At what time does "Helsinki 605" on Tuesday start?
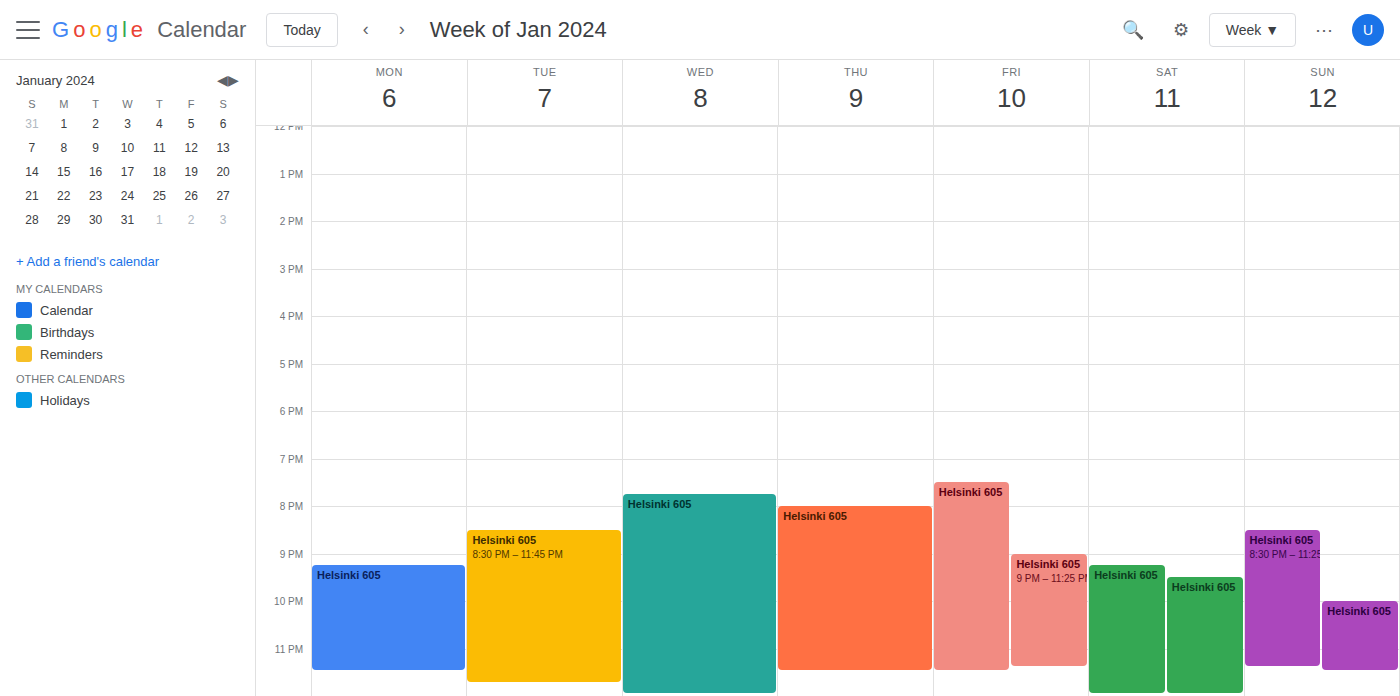
8:30 PM